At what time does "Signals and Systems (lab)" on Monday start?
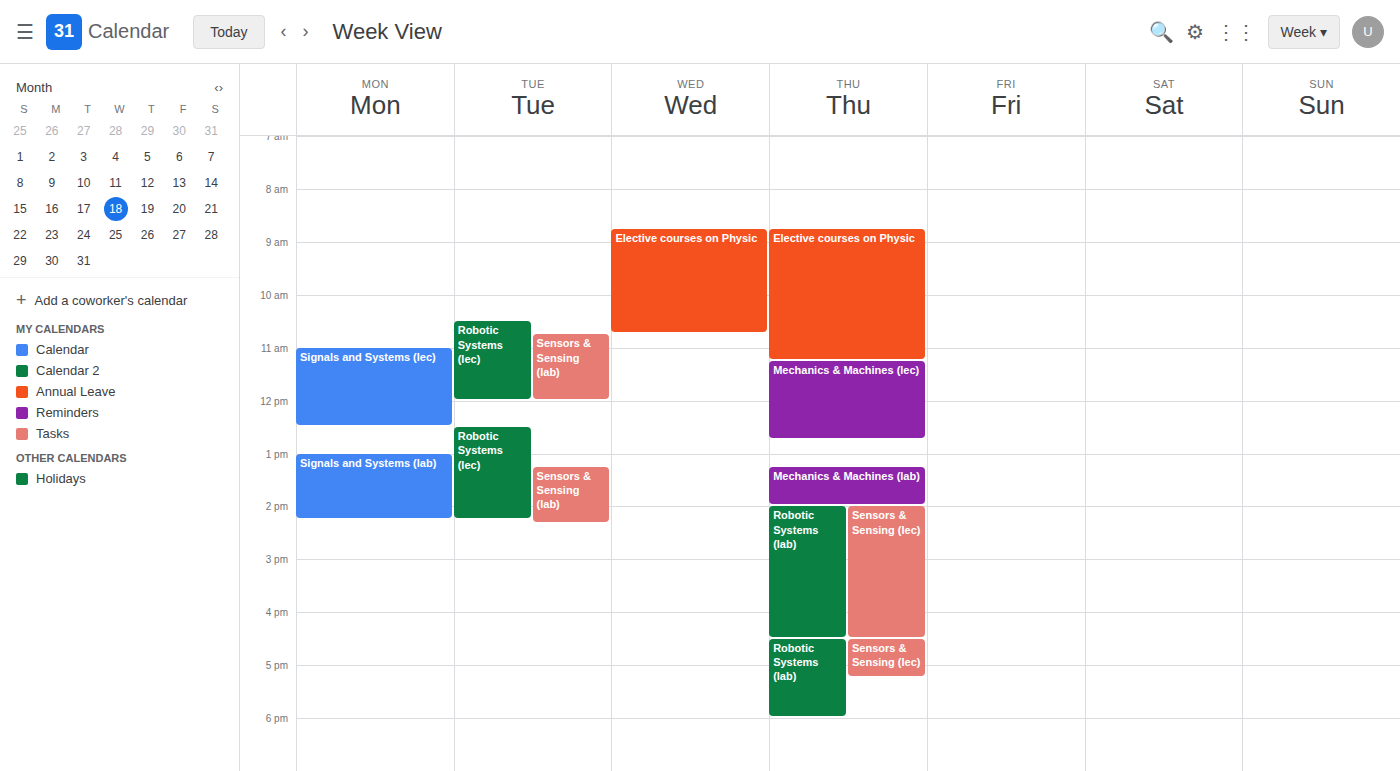
1:00 PM